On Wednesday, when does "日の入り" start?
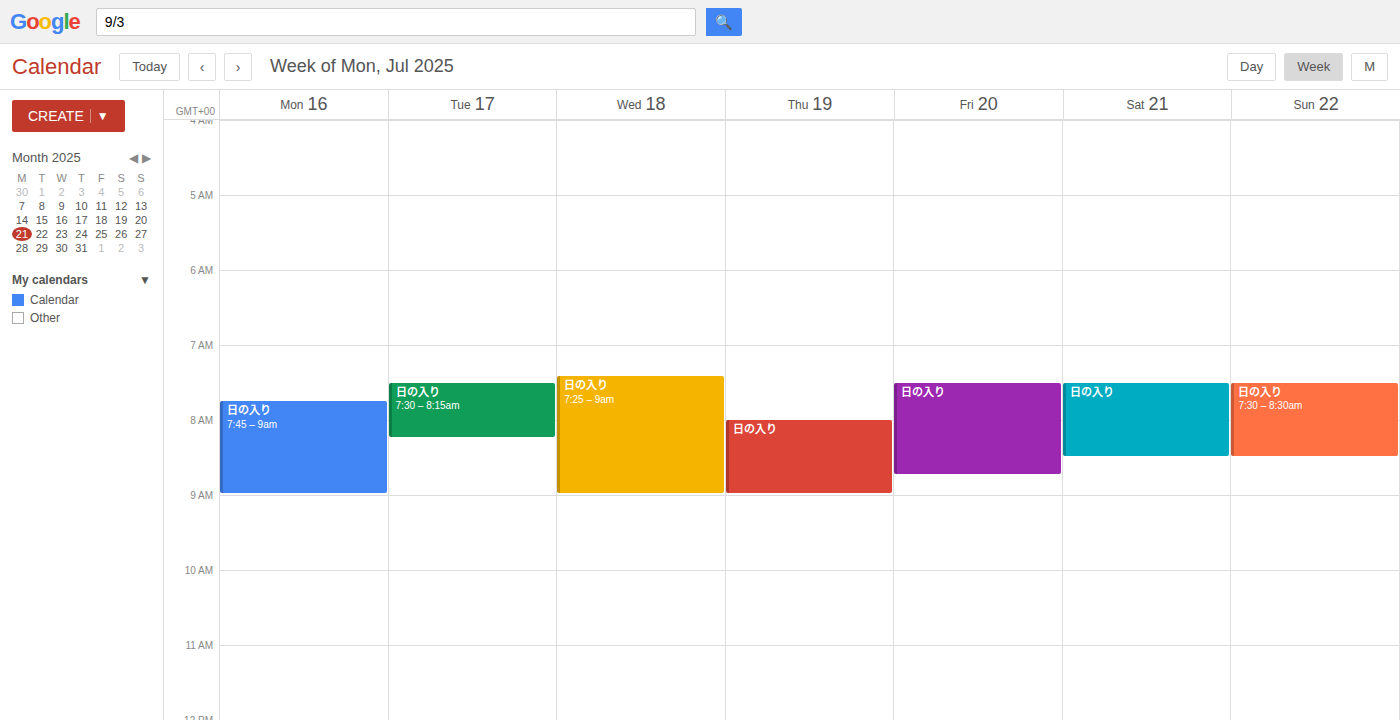
07:25